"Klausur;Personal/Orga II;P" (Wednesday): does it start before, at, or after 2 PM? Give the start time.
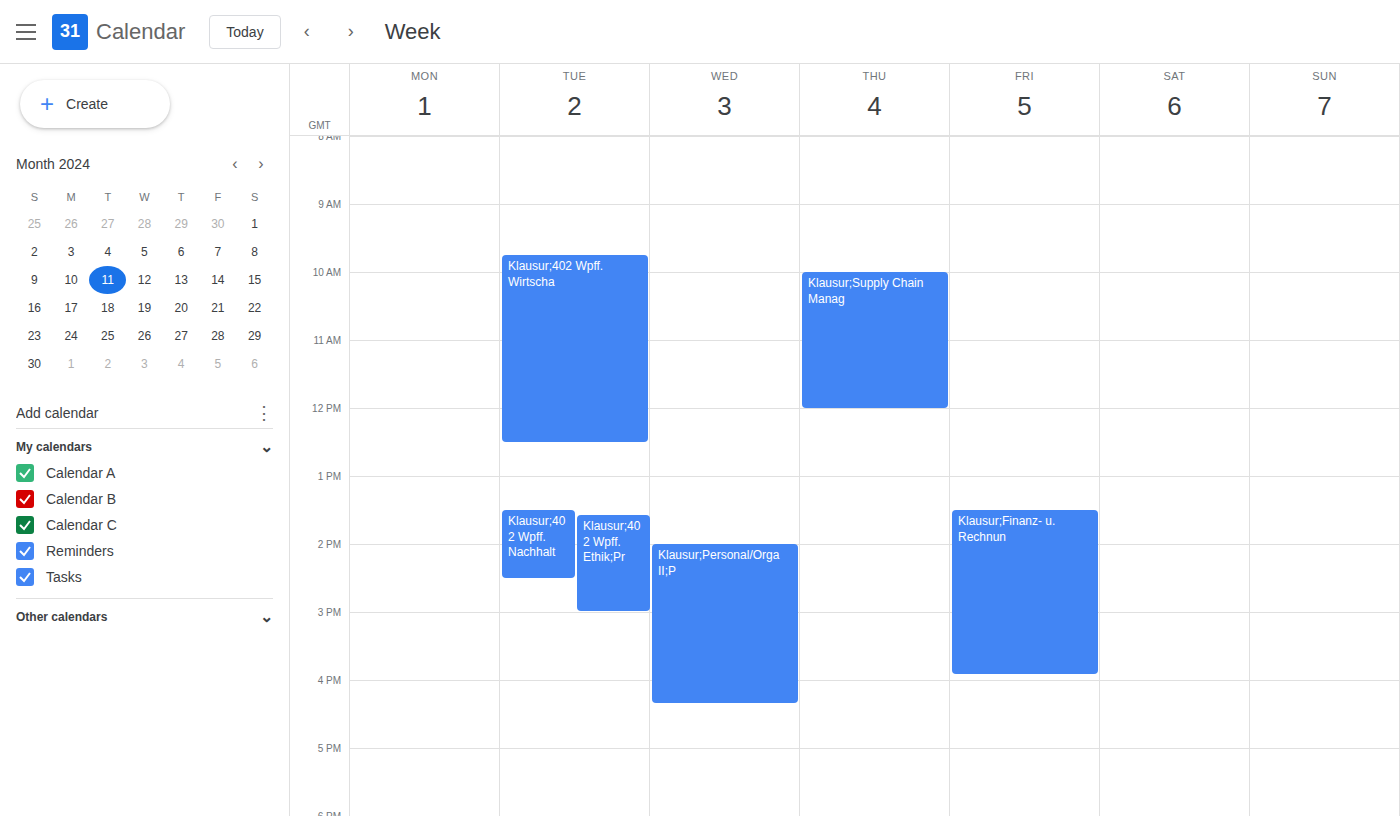
2:00 PM -- exactly at 2 PM, on the 2 PM line.